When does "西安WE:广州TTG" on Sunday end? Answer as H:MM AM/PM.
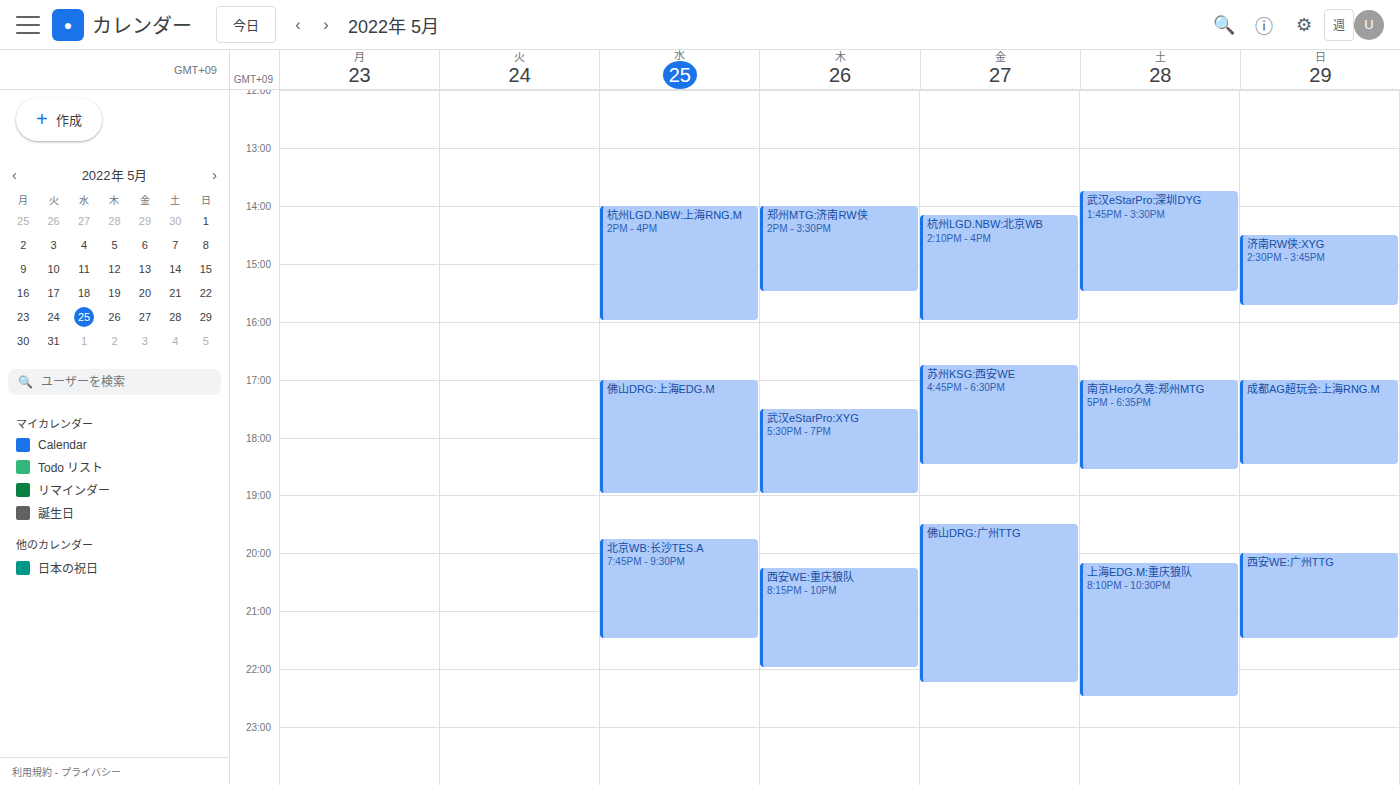
9:30 PM